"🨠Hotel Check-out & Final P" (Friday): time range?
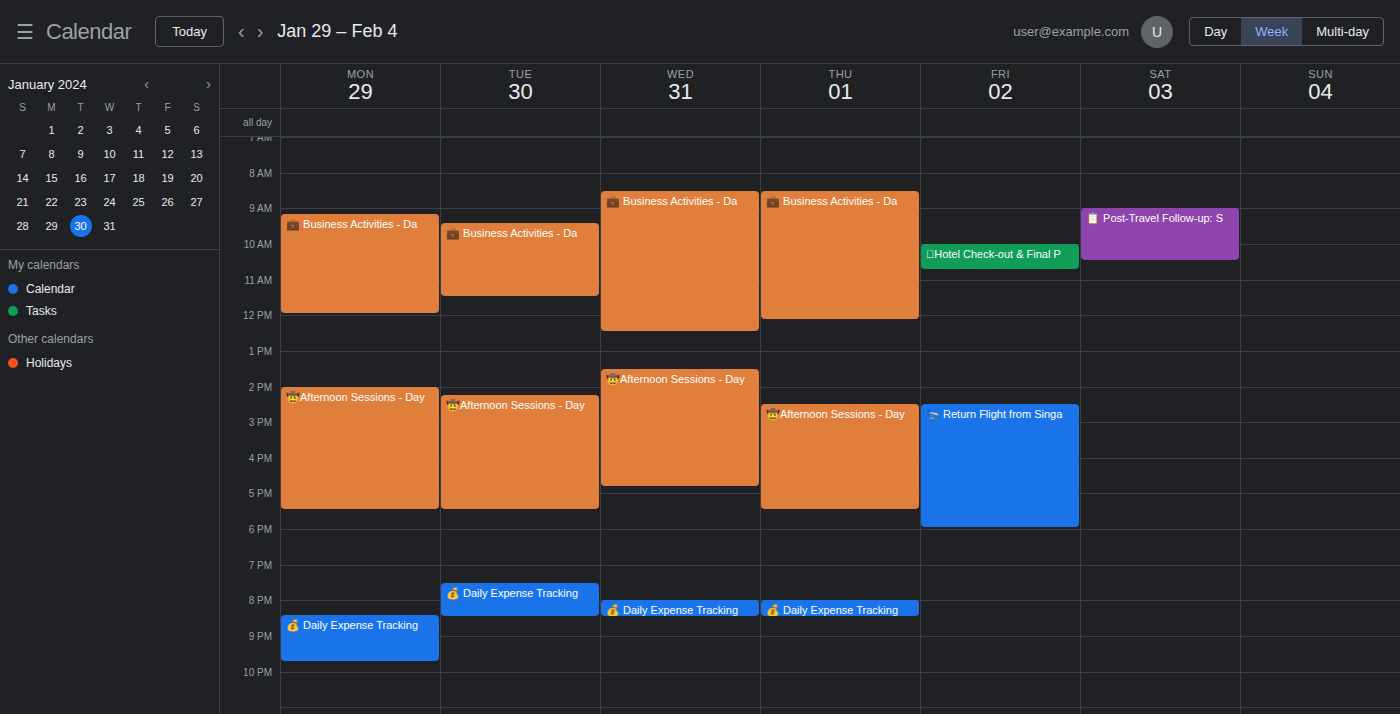
10:00 AM to 10:45 AM